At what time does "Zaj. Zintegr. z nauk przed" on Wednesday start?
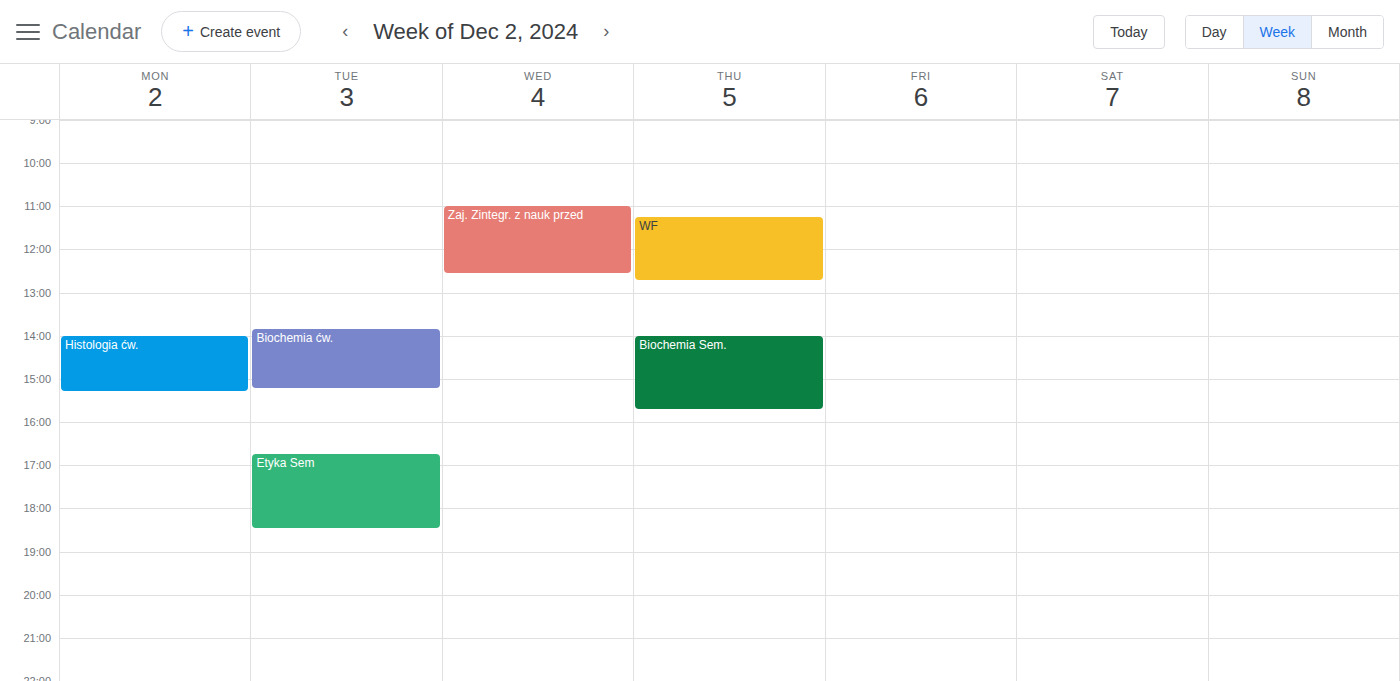
11:00 AM